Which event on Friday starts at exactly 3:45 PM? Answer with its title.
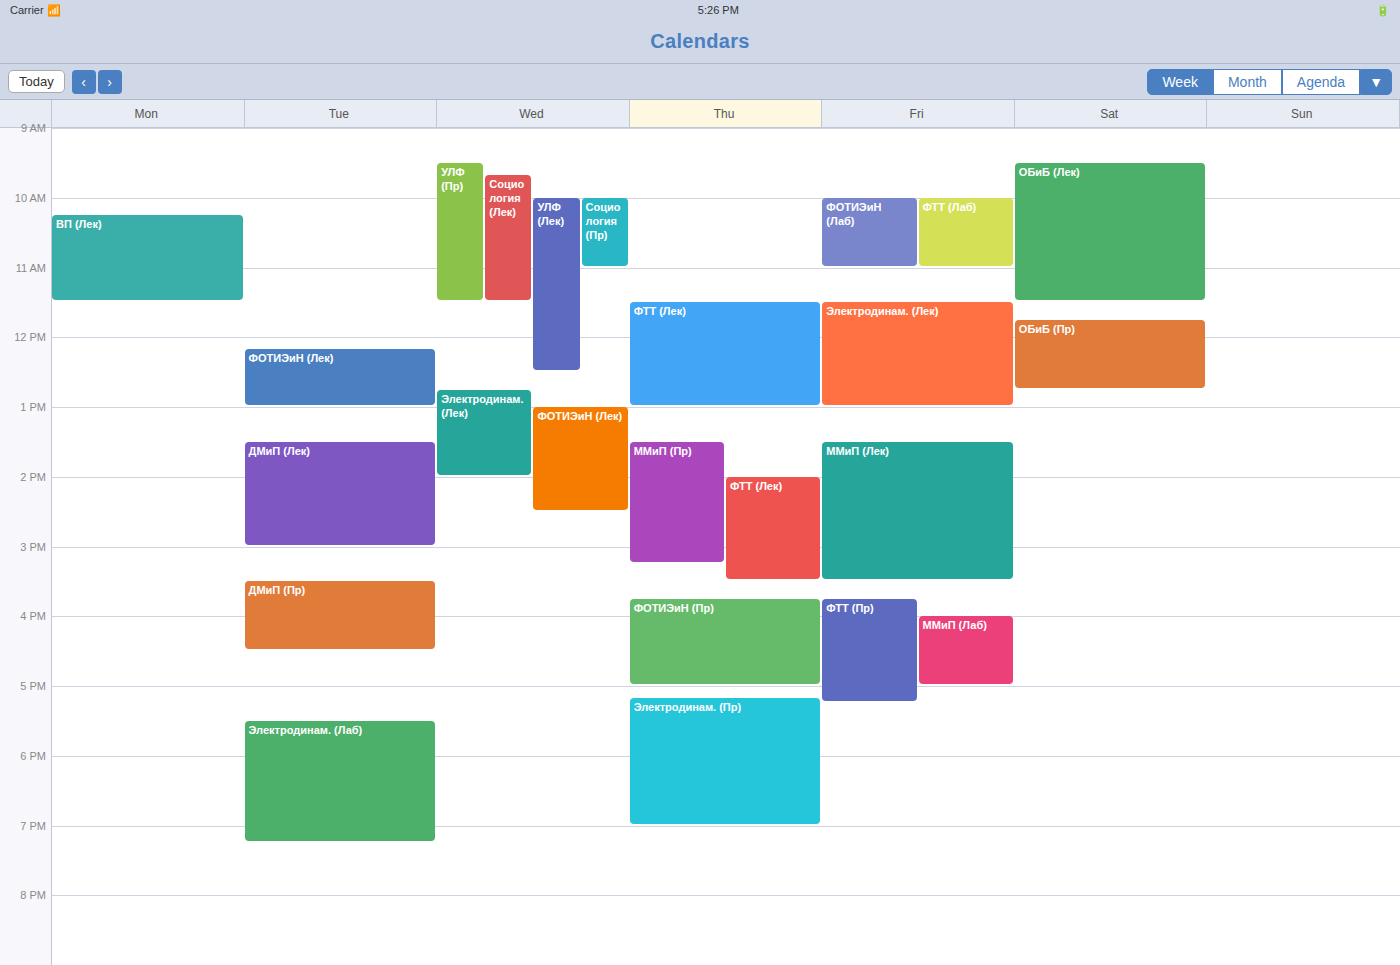
"ФТТ (Пр)"